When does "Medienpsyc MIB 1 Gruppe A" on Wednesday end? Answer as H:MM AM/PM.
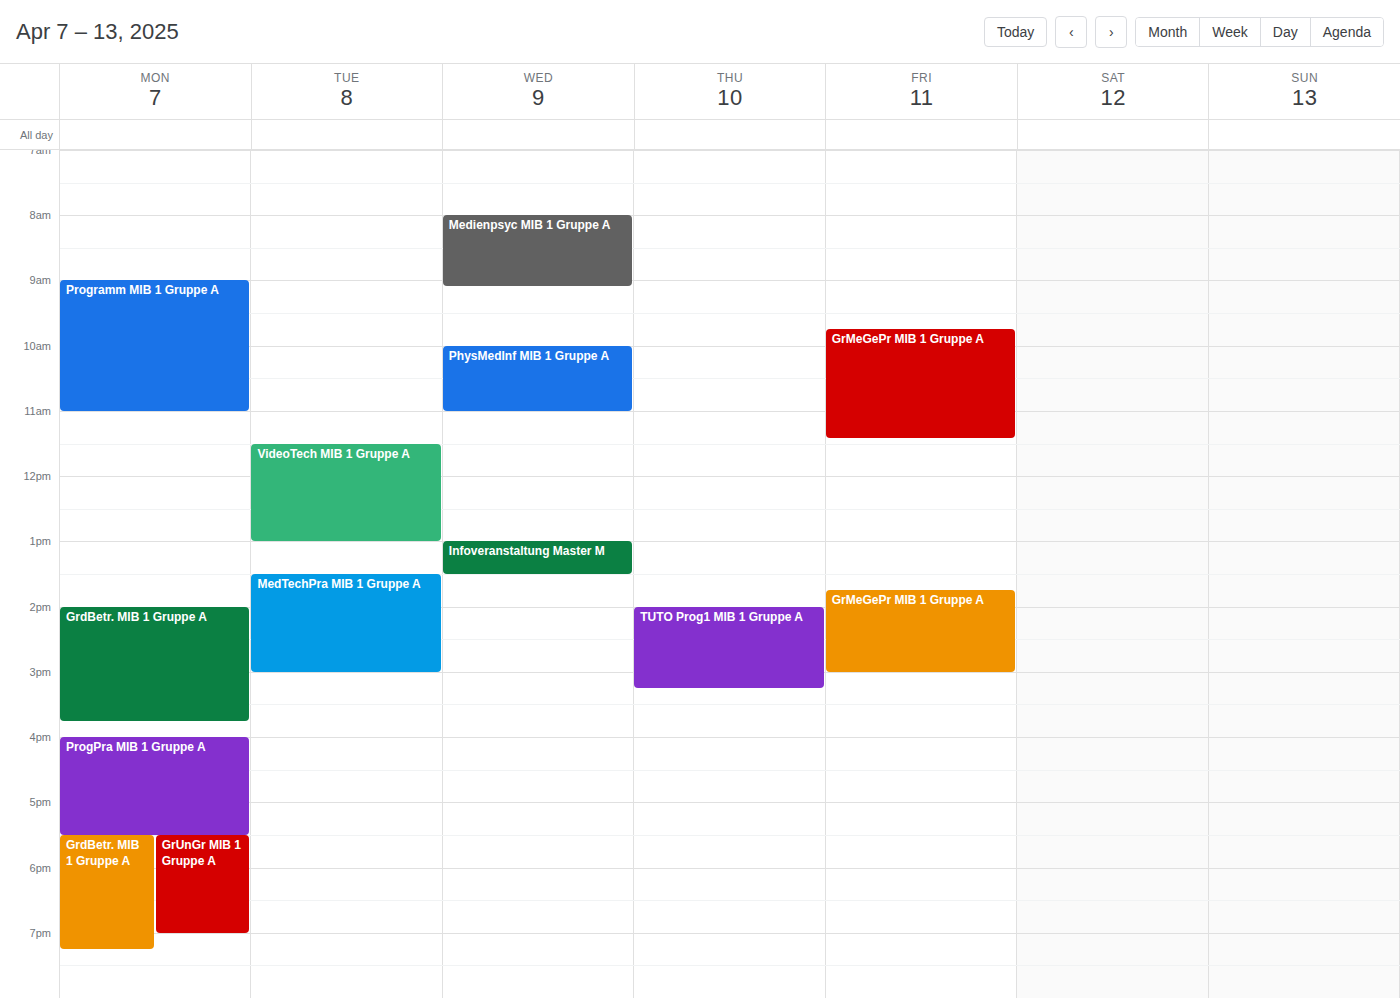
9:05 AM